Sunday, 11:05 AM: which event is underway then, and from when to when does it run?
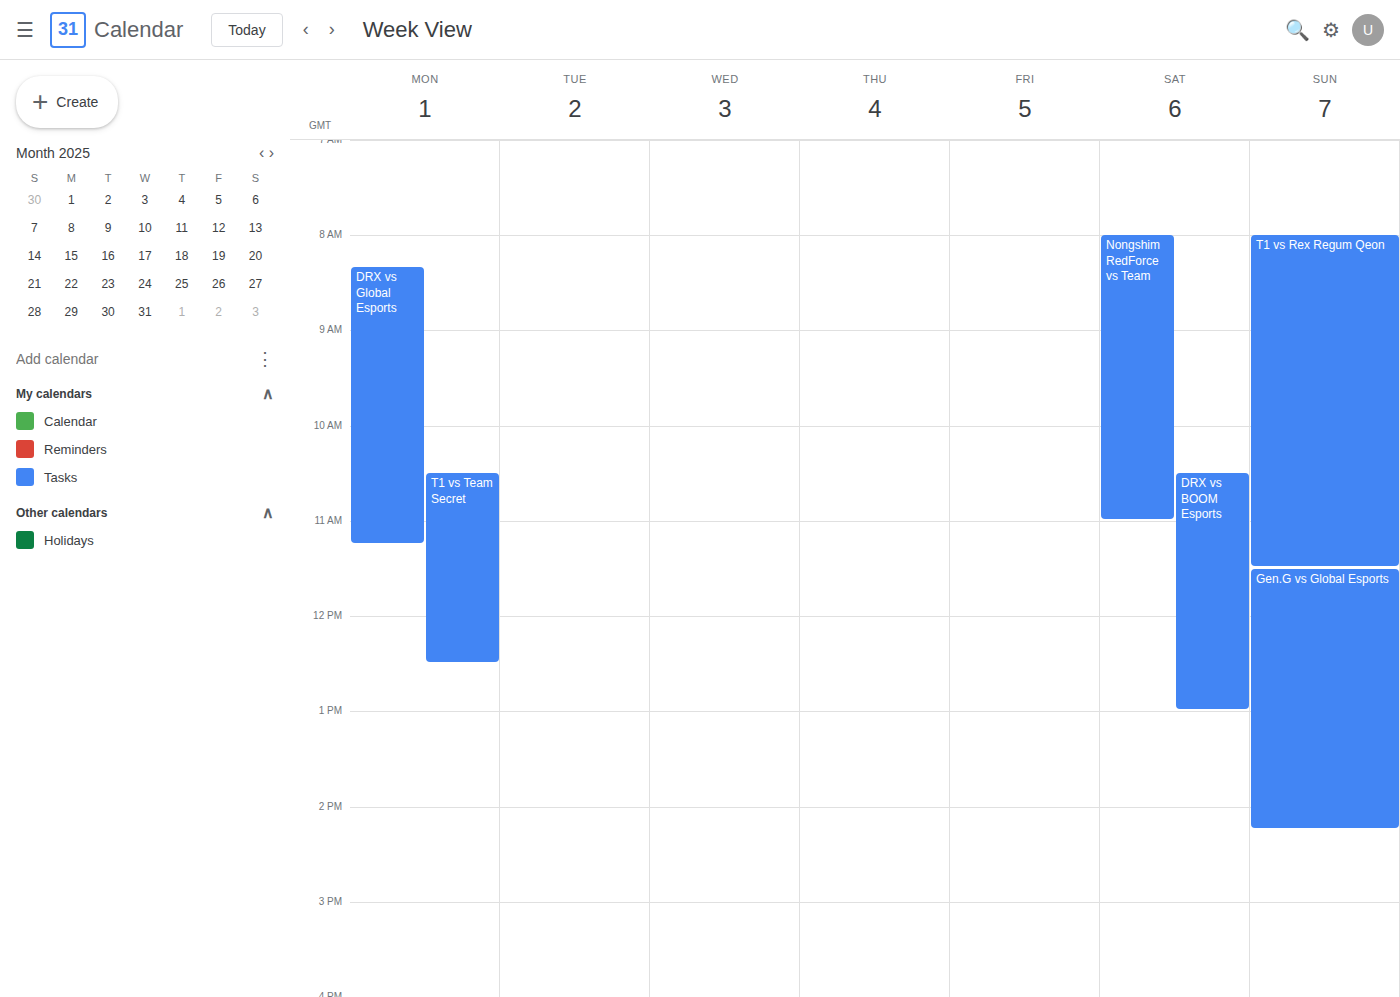
"T1 vs Rex Regum Qeon", 8:00 AM to 11:30 AM